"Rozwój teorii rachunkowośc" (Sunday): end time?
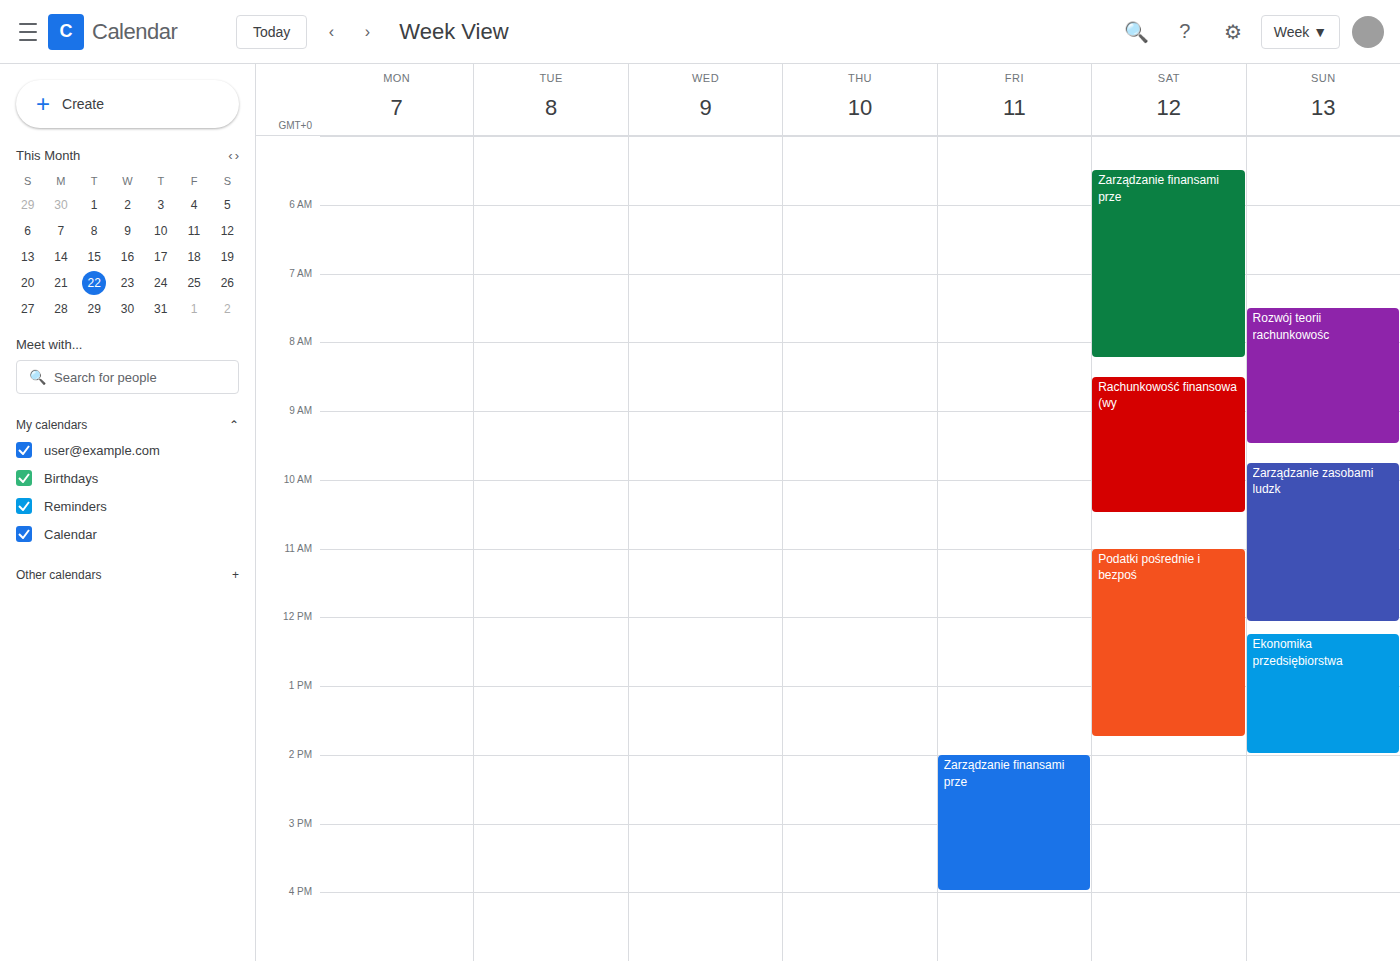
9:30 AM